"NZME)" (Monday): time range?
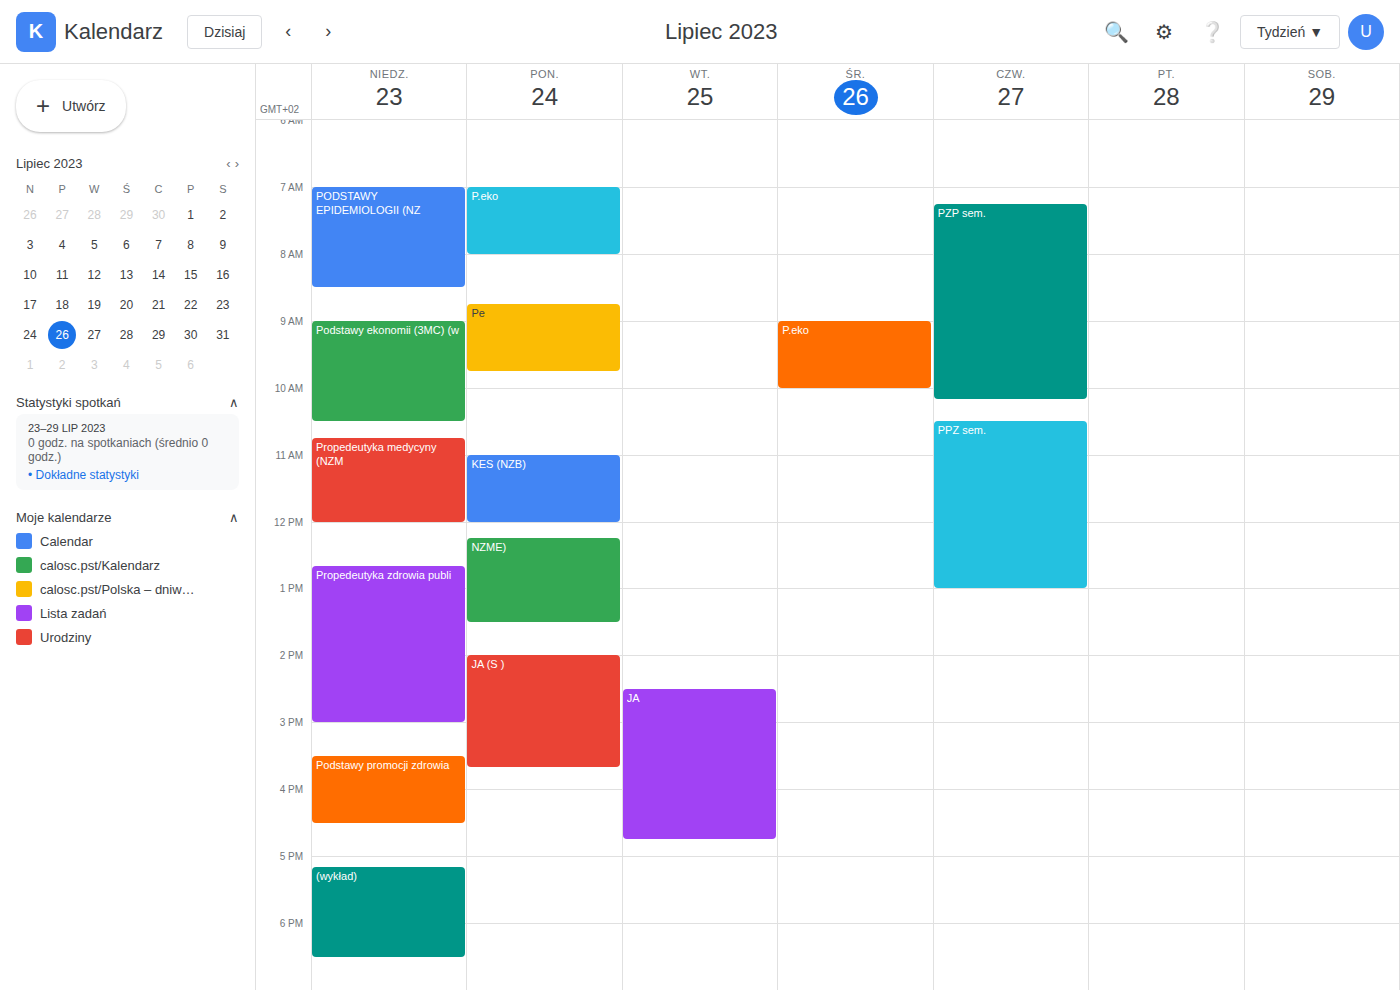
12:15 PM to 1:30 PM